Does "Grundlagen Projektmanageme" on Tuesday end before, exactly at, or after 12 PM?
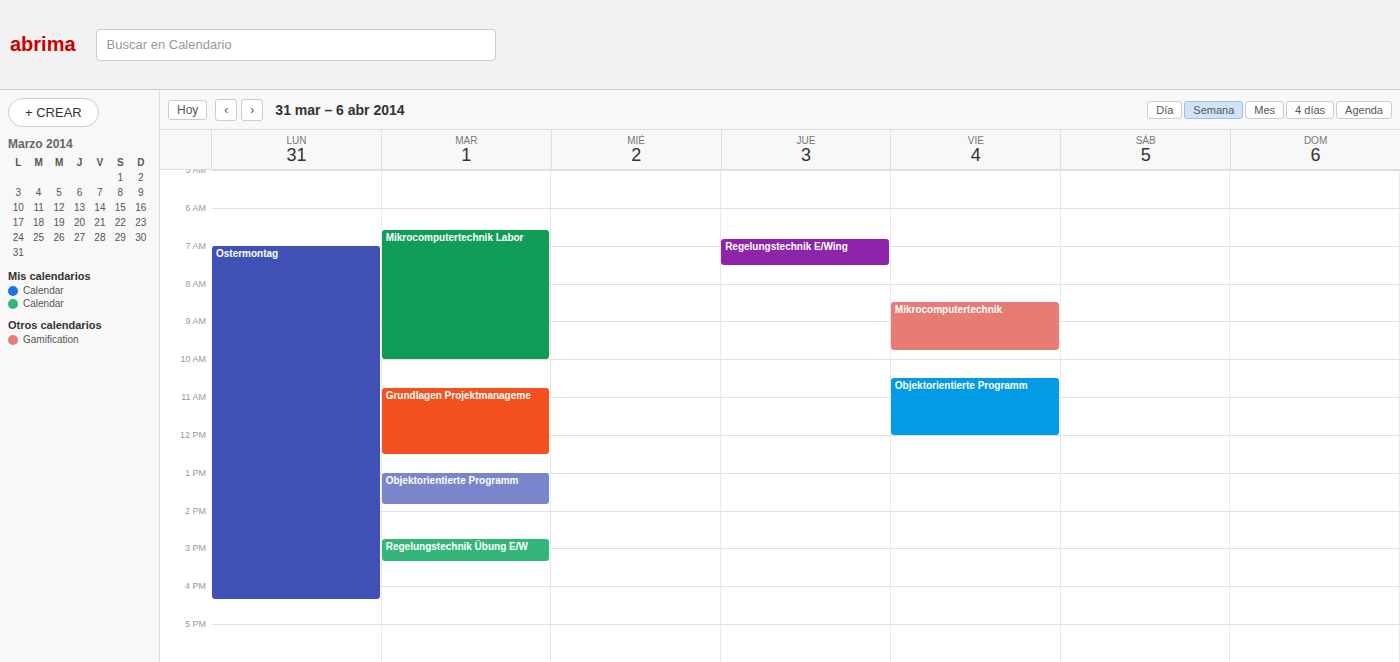
12:30 PM -- after 12 PM, 30 minutes below the 12 PM line.